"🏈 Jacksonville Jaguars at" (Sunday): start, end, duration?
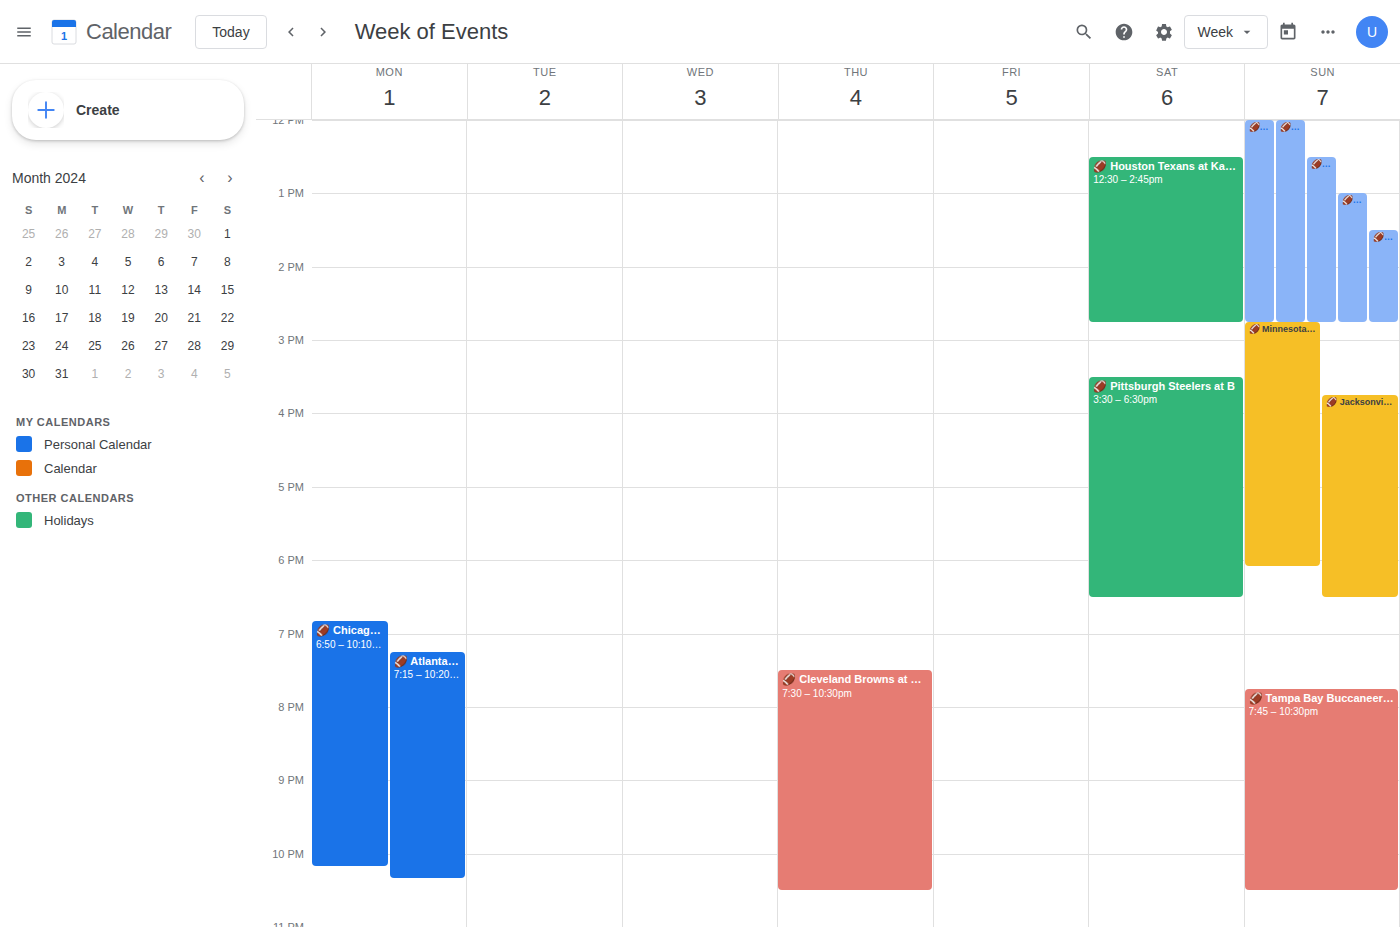
3:45 PM to 6:30 PM, 2 hours 45 minutes